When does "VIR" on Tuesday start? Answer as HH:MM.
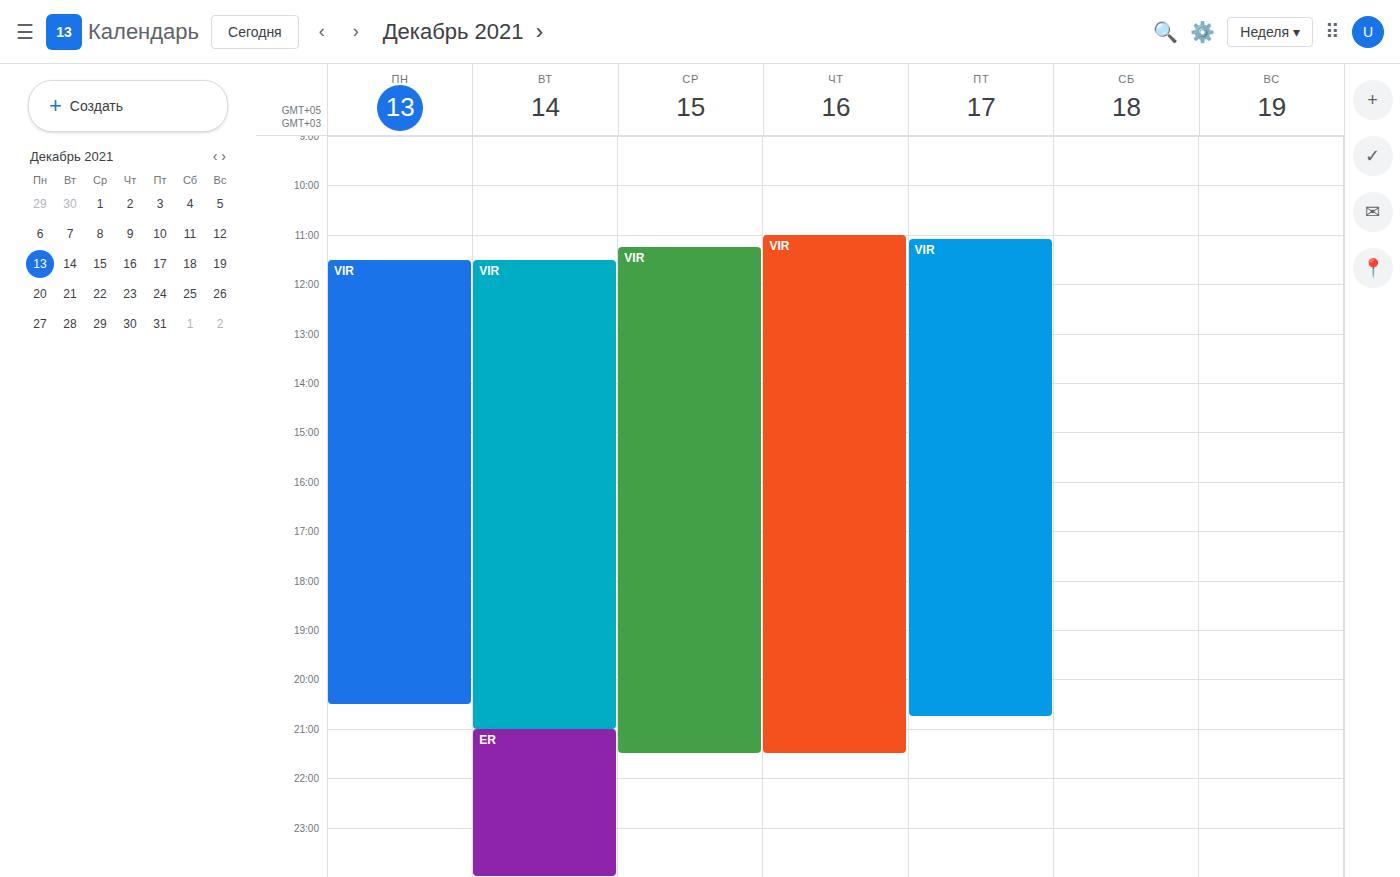
11:30